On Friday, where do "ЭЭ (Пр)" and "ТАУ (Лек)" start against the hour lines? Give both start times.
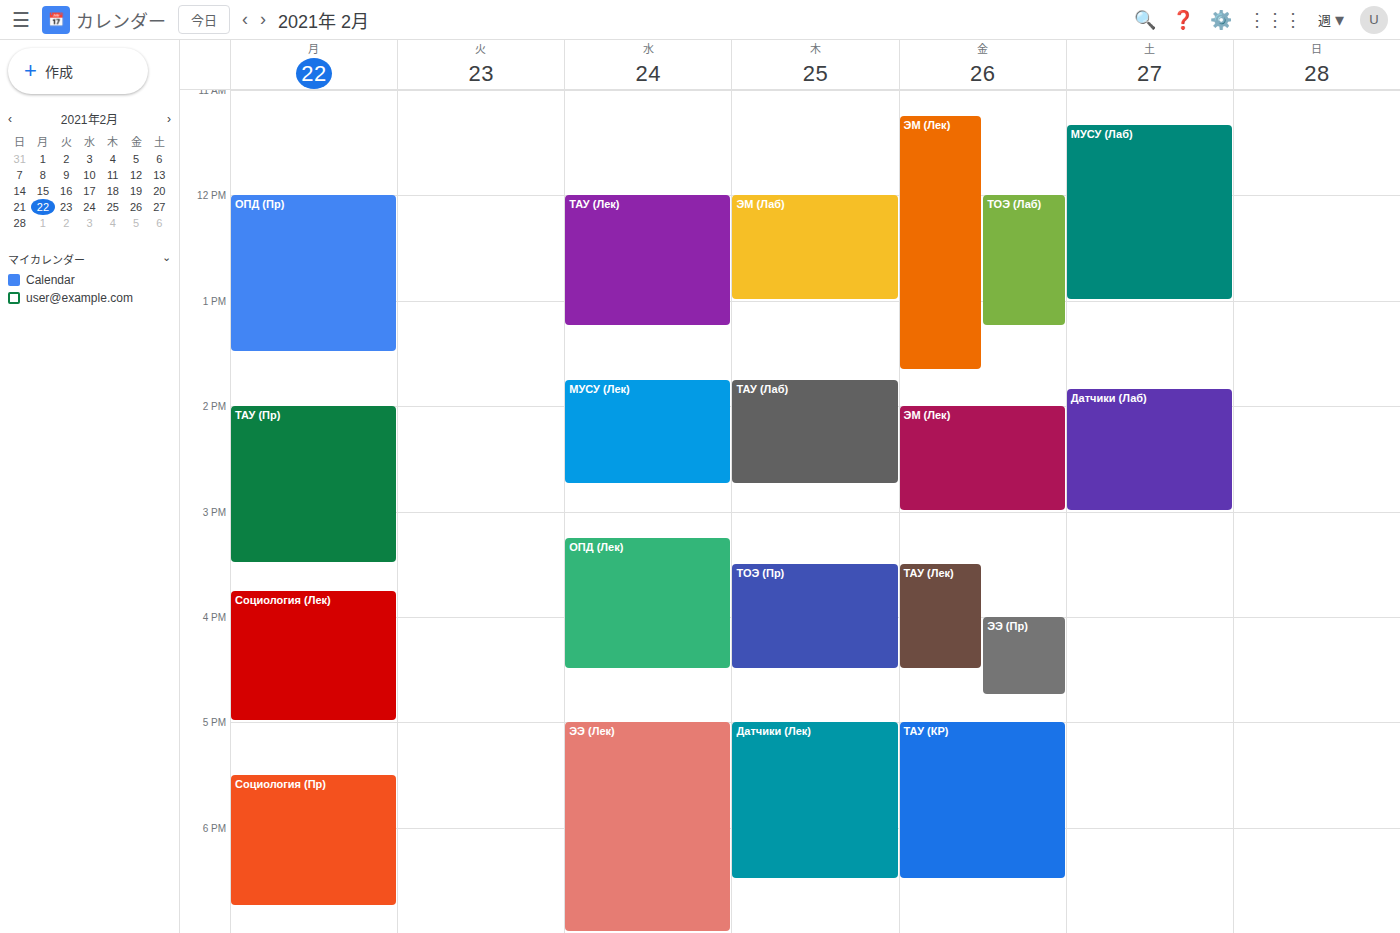
"ЭЭ (Пр)": 4:00 PM, exactly on the 4 PM line. "ТАУ (Лек)": 3:30 PM, halfway between the 3 PM and 4 PM lines.